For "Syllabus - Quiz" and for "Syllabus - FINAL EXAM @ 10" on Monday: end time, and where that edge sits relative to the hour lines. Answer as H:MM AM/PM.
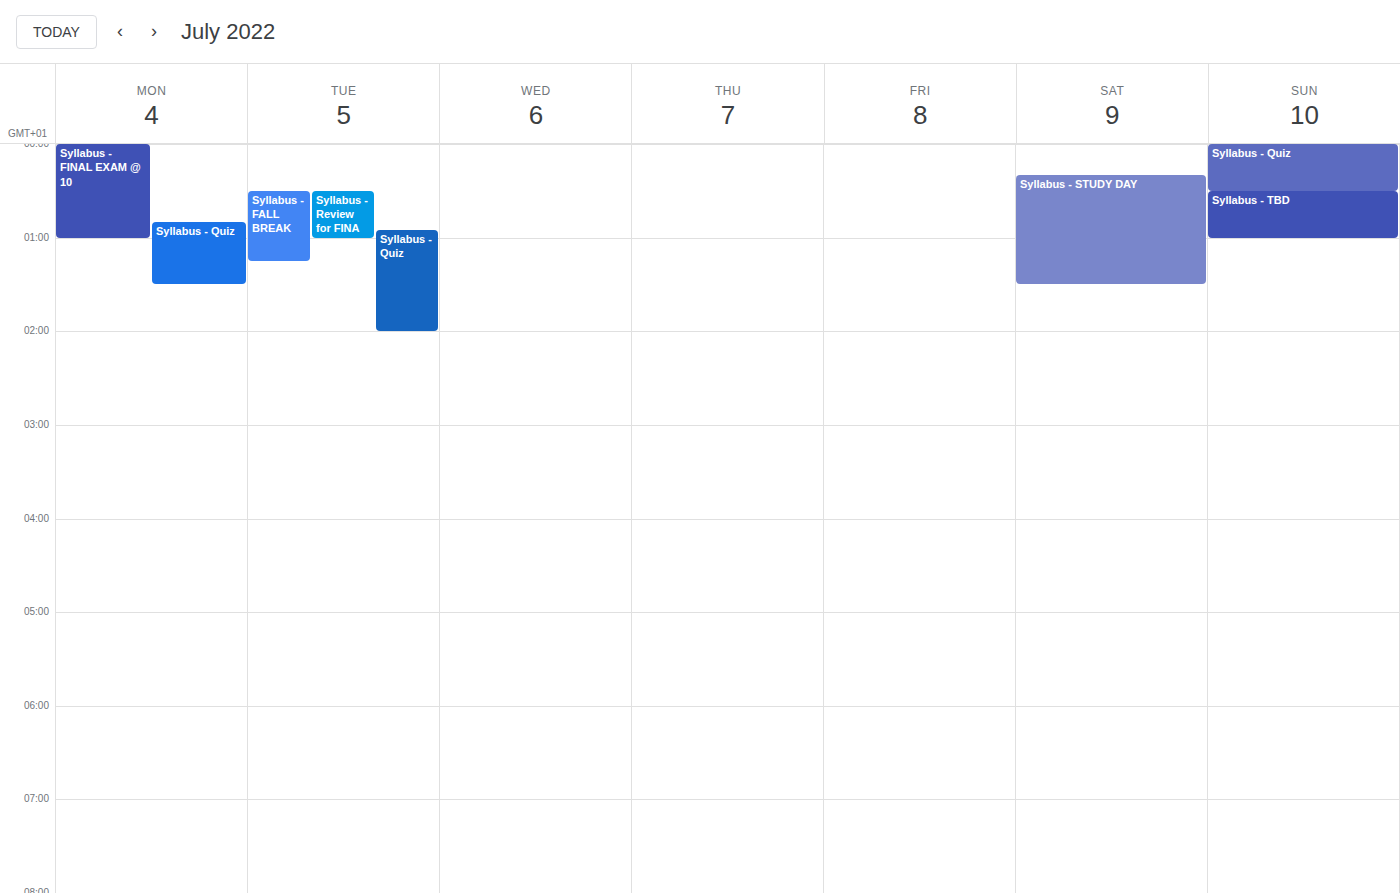
"Syllabus - Quiz": 1:30 AM, halfway between the 1 AM and 2 AM lines. "Syllabus - FINAL EXAM @ 10": 1:00 AM, exactly on the 1 AM line.